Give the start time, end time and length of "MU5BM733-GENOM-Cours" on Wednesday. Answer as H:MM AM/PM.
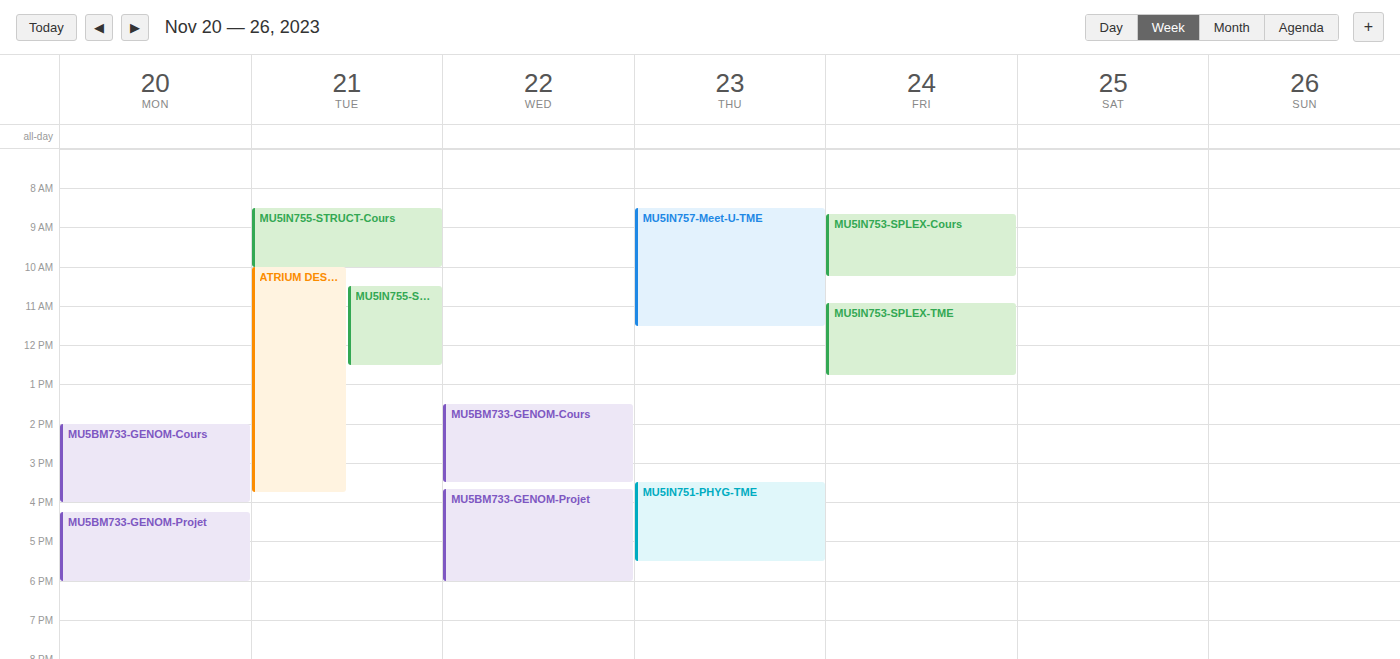
1:30 PM to 3:30 PM, 2 hours